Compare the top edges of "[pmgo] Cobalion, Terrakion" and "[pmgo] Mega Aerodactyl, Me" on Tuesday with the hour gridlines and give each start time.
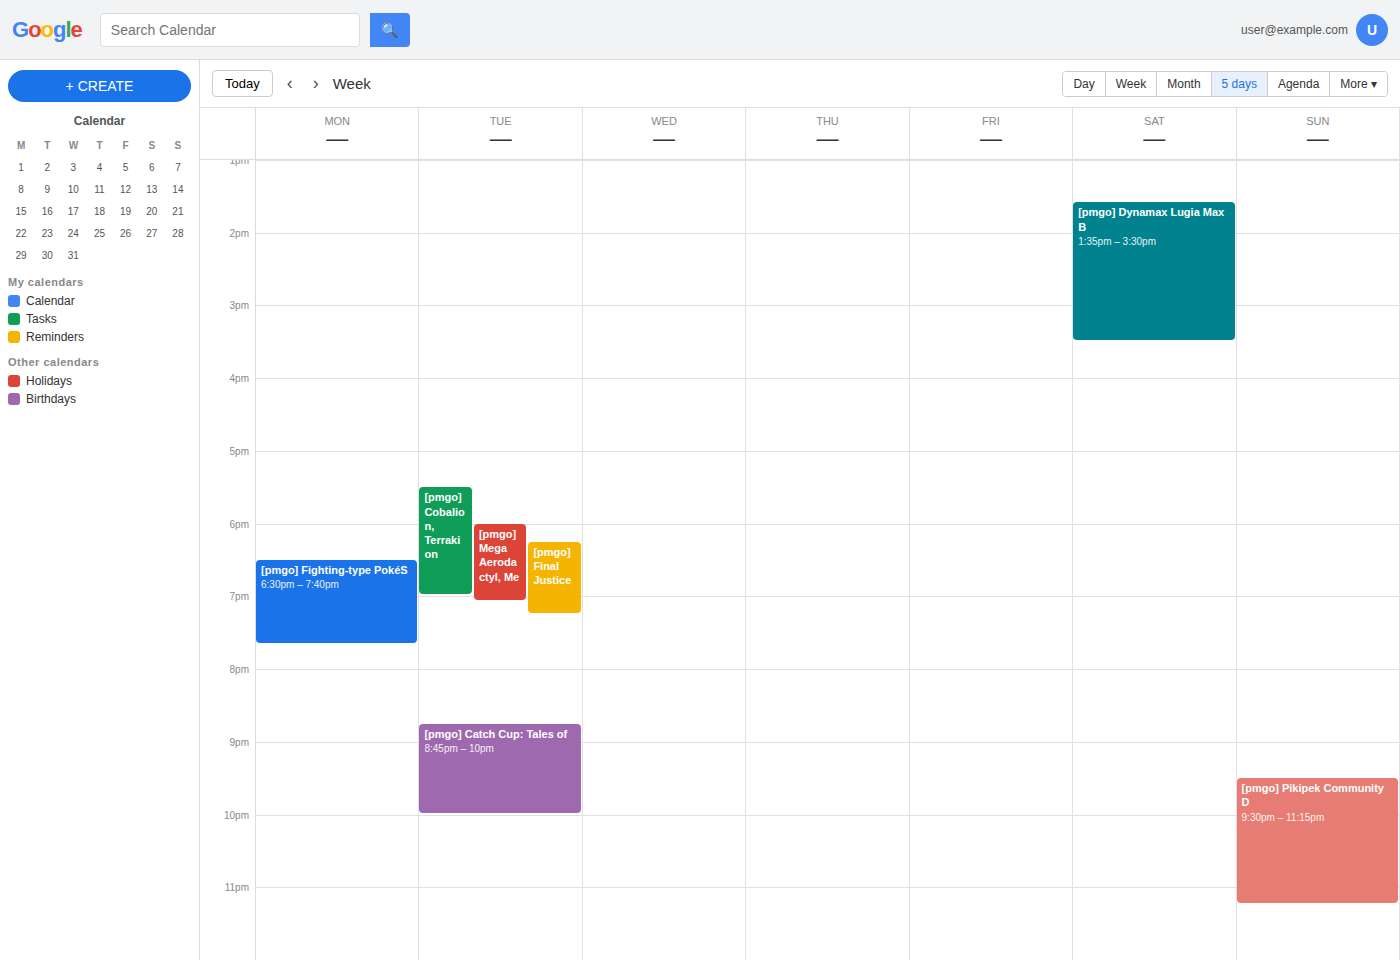
"[pmgo] Cobalion, Terrakion": 5:30 PM, halfway between the 5 PM and 6 PM lines. "[pmgo] Mega Aerodactyl, Me": 6:00 PM, exactly on the 6 PM line.